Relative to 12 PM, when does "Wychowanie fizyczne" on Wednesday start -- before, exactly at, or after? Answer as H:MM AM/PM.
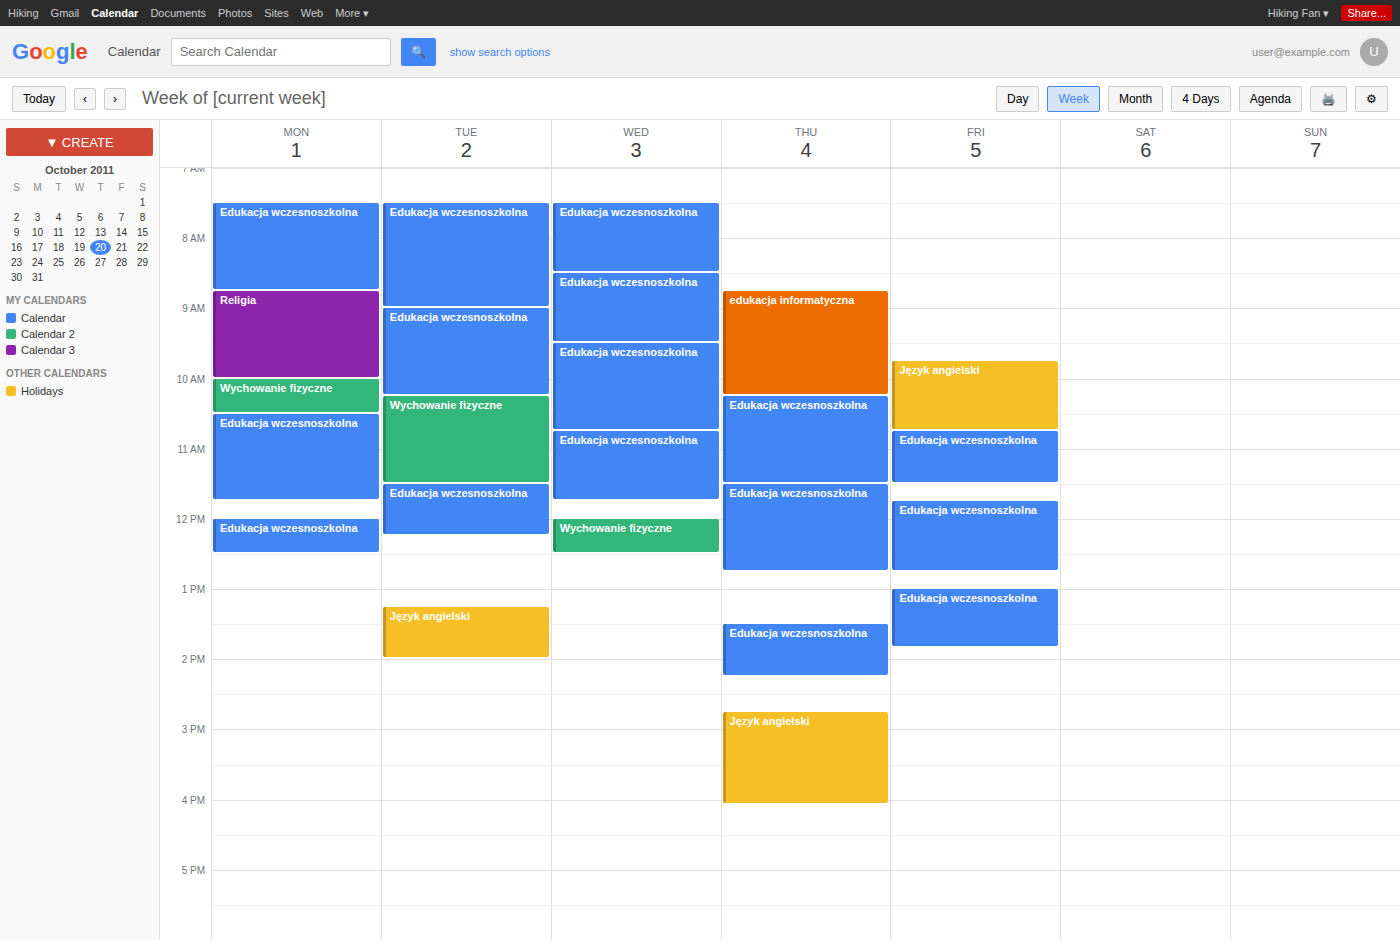
12:00 PM -- exactly at 12 PM, on the 12 PM line.